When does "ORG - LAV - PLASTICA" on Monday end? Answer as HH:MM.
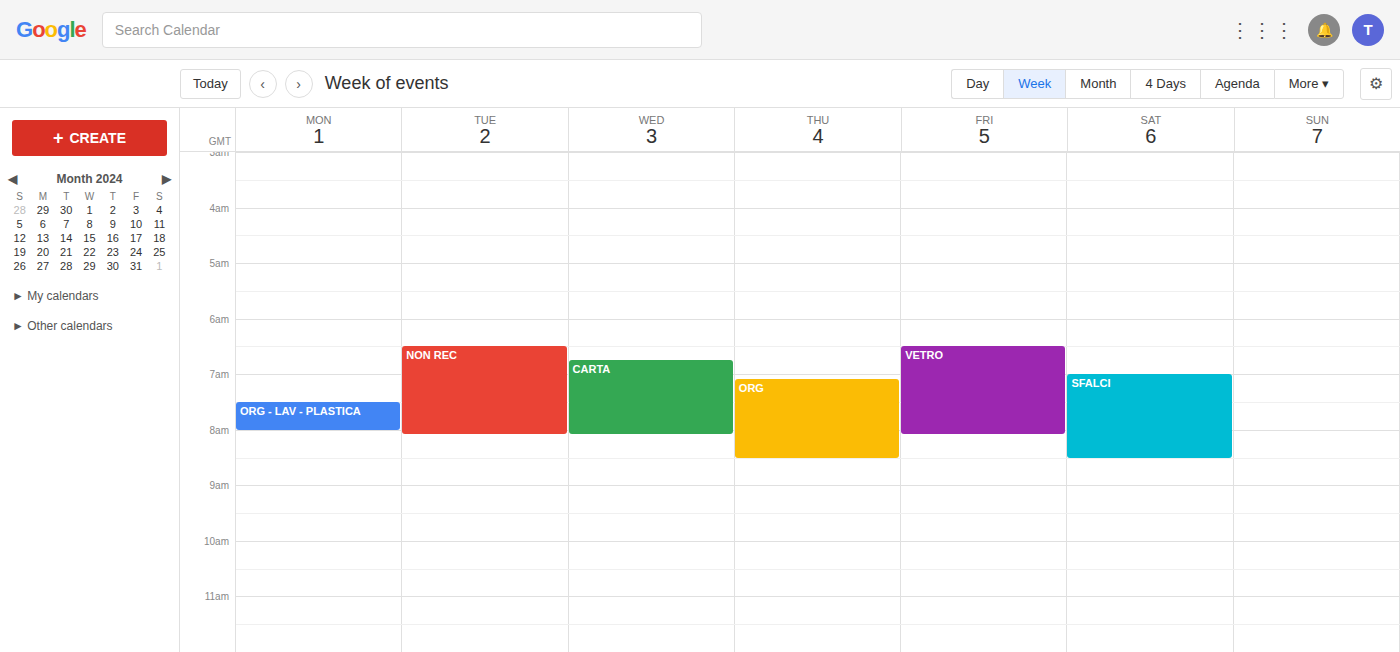
08:00